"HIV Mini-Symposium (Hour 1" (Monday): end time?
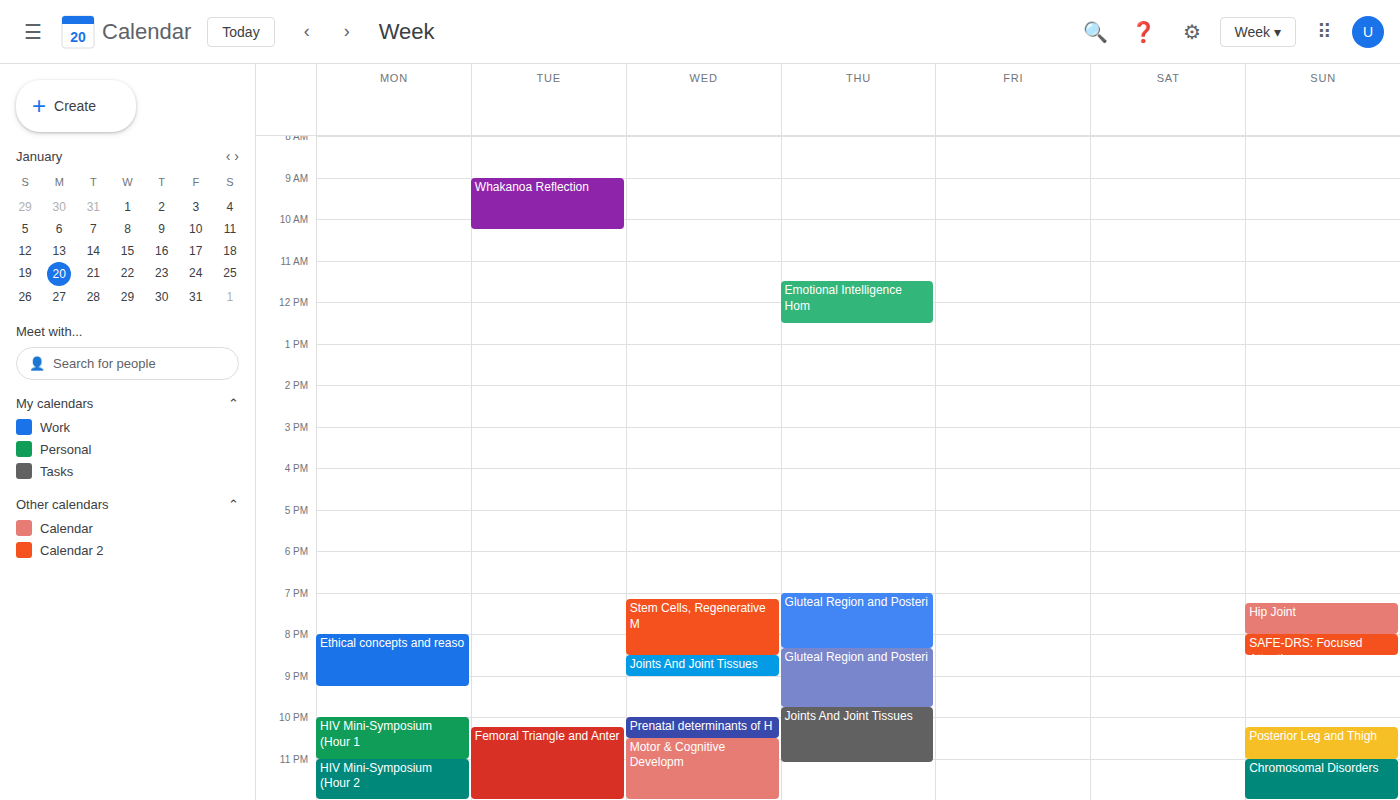
11:00 PM